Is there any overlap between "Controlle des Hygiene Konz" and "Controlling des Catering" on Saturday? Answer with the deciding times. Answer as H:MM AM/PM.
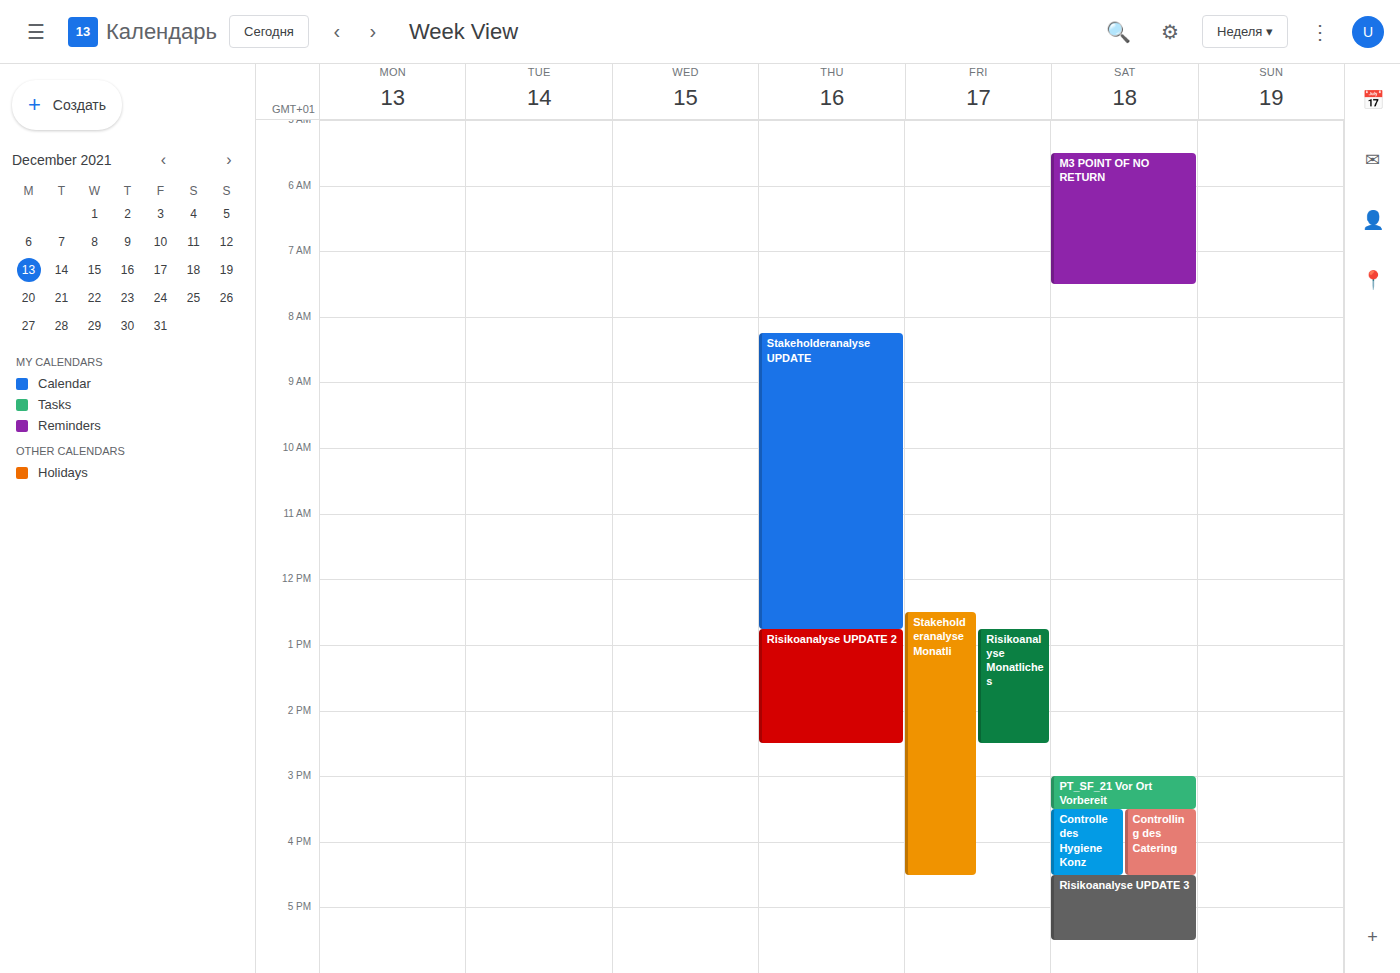
"Controlle des Hygiene Konz" runs 3:30 PM to 4:30 PM, inside "Controlling des Catering" -- they overlap.